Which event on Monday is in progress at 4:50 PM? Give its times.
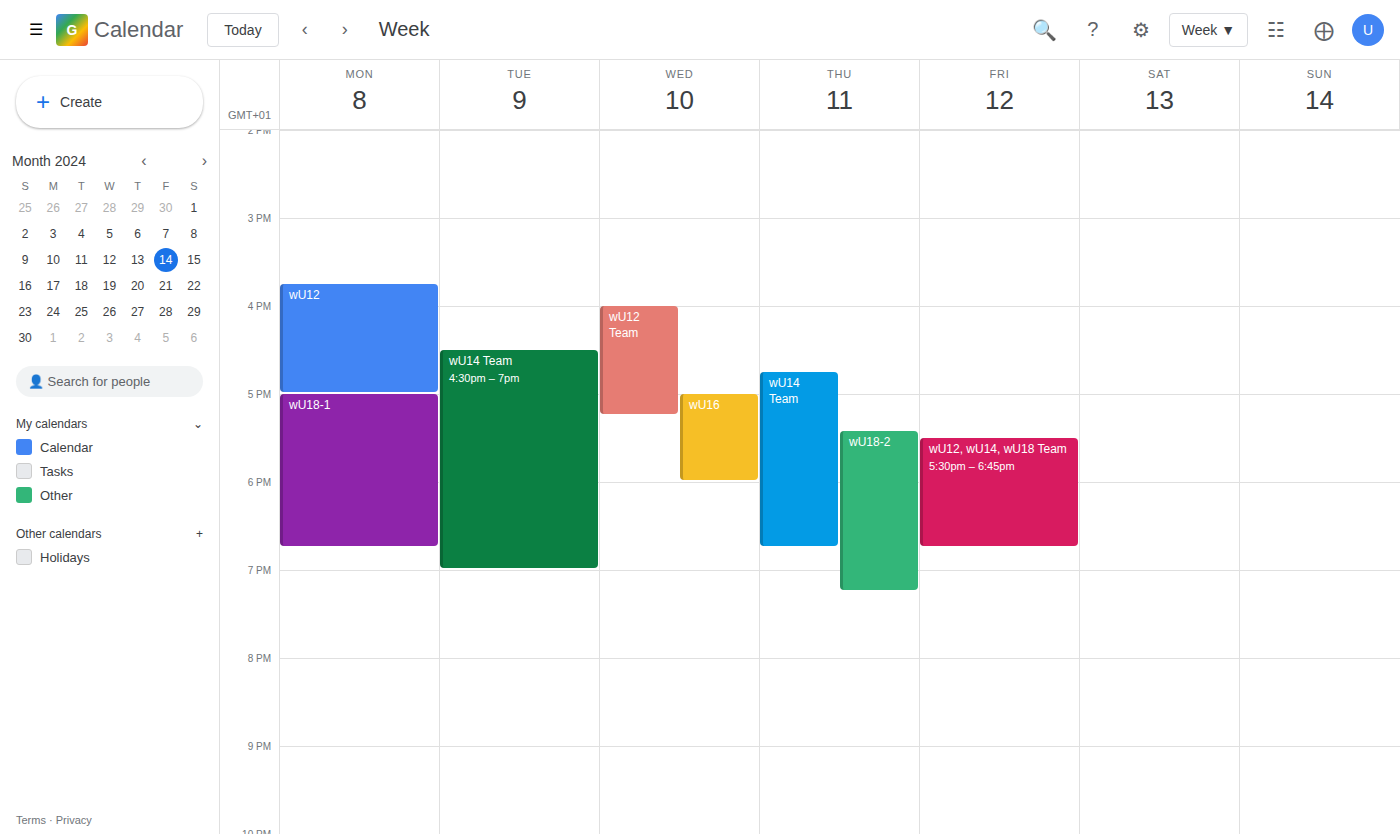
"wU12", 3:45 PM to 5:00 PM